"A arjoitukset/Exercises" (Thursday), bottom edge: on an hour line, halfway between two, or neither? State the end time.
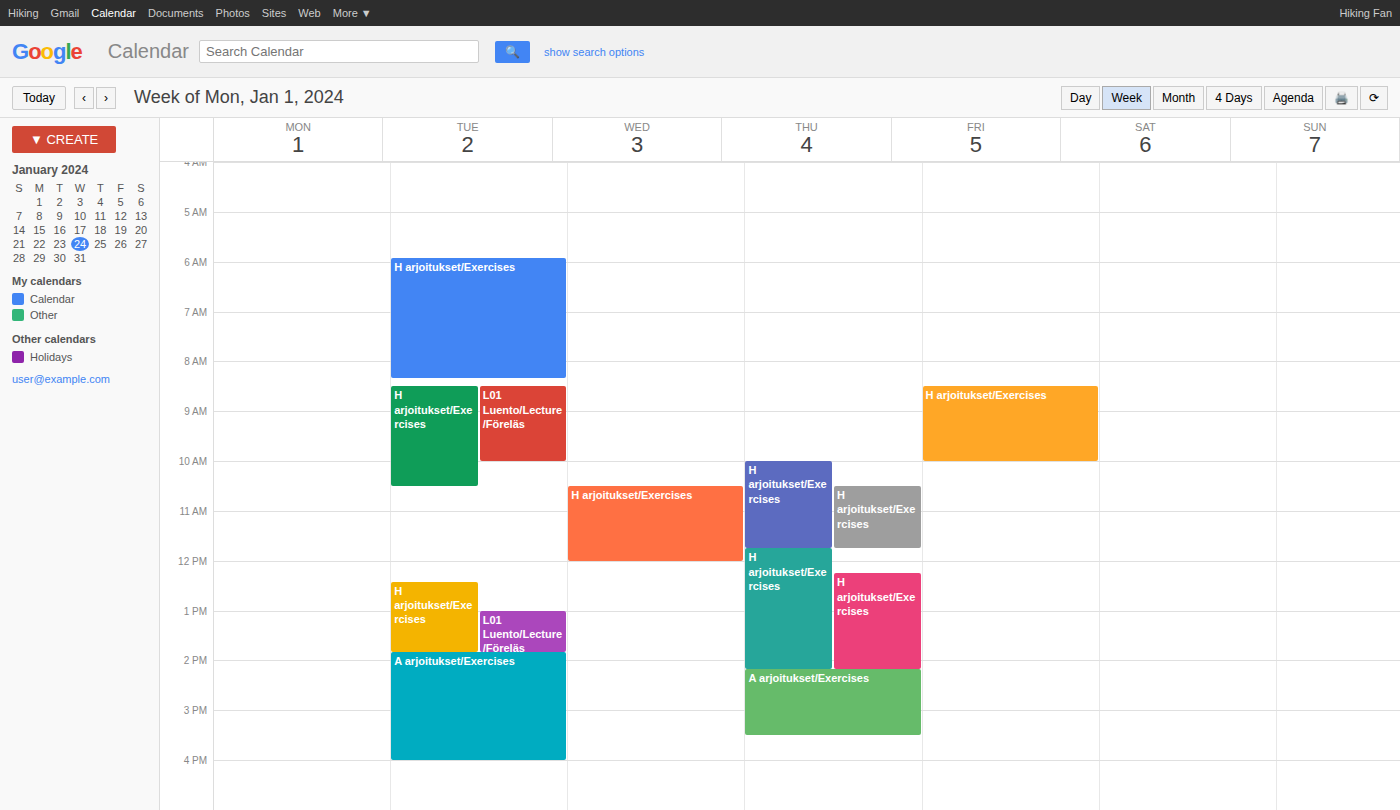
3:30 PM -- halfway between the 3 PM and 4 PM lines.